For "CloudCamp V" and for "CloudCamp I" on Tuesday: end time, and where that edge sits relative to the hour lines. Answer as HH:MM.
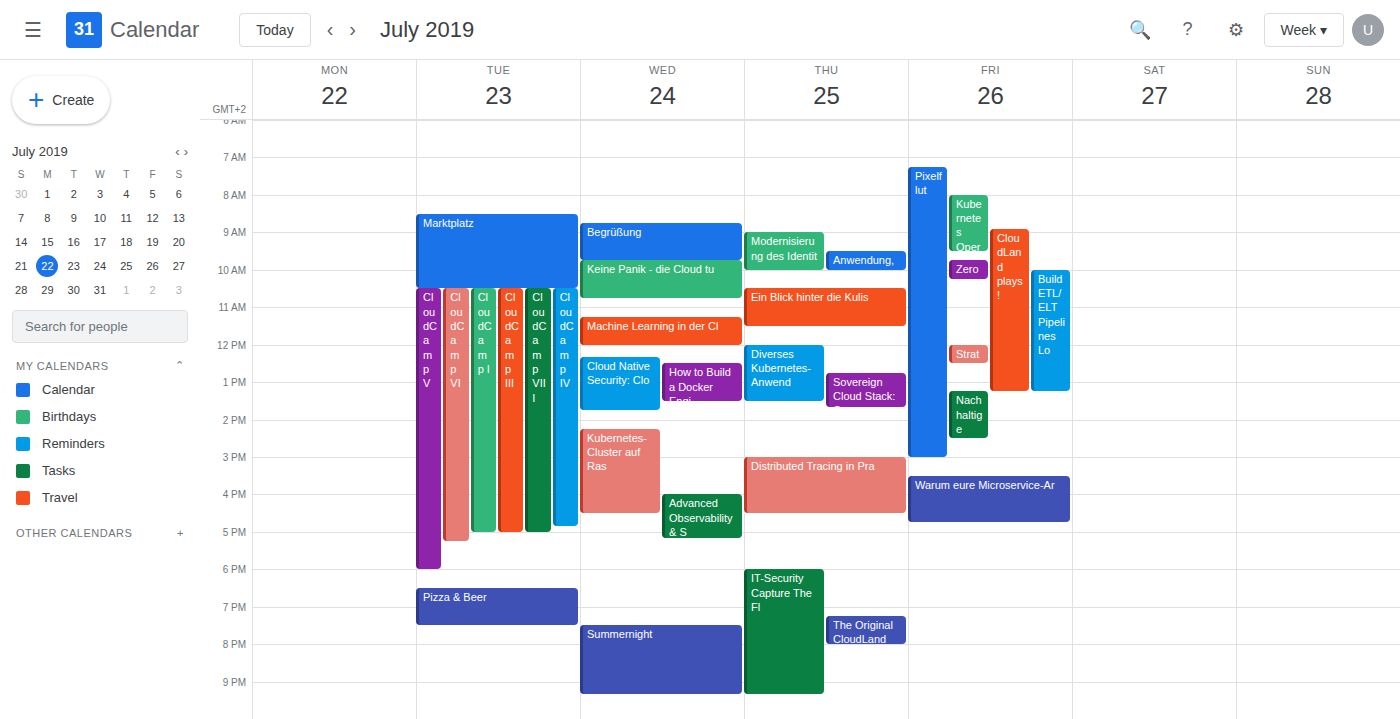
"CloudCamp V": 18:00, exactly on the 18:00 line. "CloudCamp I": 17:00, exactly on the 17:00 line.